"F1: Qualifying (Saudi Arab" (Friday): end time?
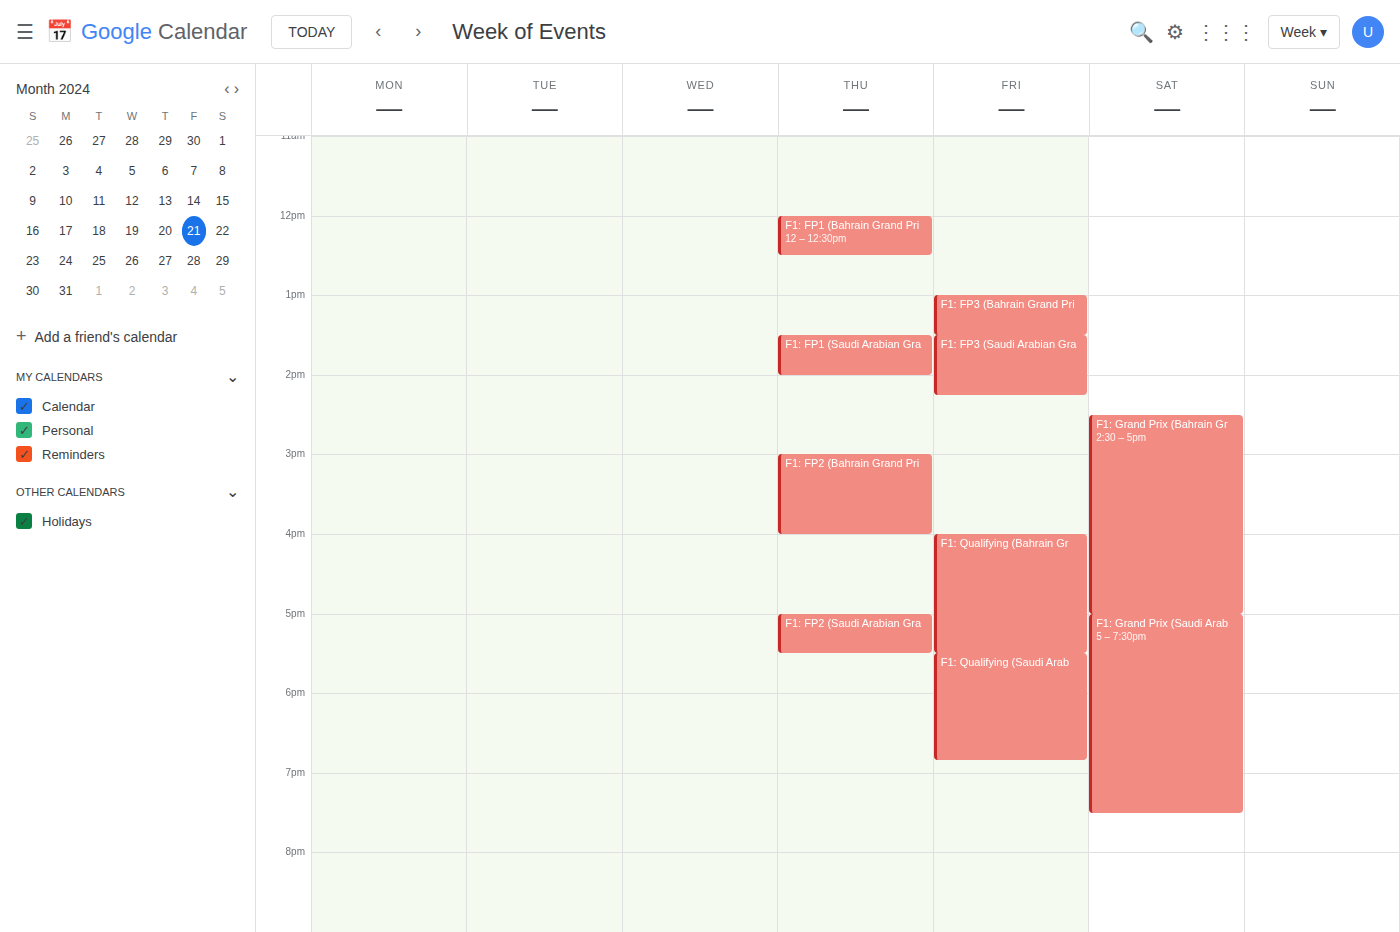
6:50 PM